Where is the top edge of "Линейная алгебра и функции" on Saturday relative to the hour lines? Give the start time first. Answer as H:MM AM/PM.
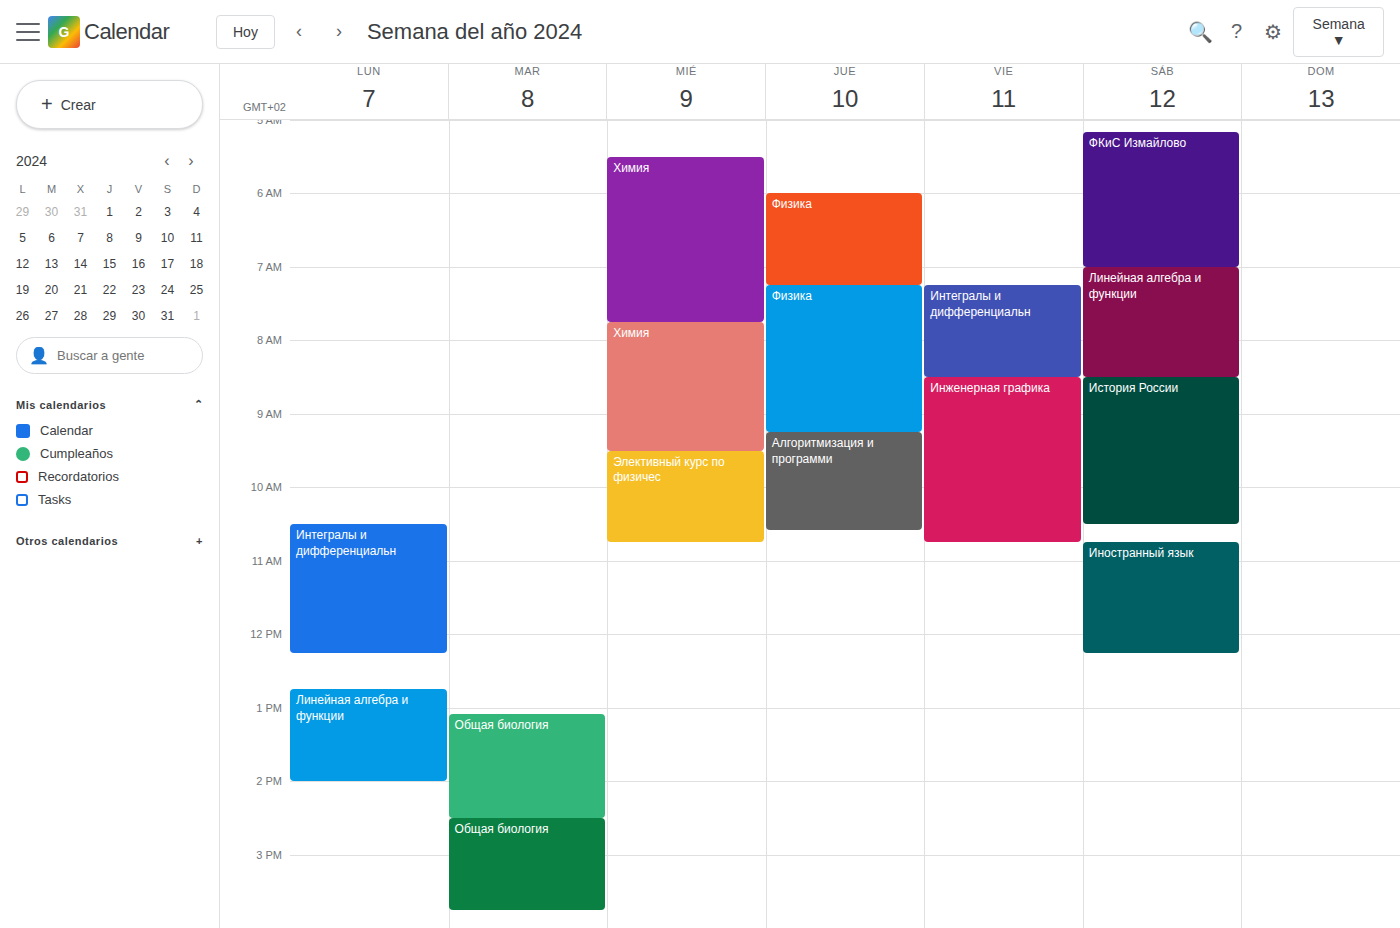
7:00 AM -- exactly on the 7 AM line.